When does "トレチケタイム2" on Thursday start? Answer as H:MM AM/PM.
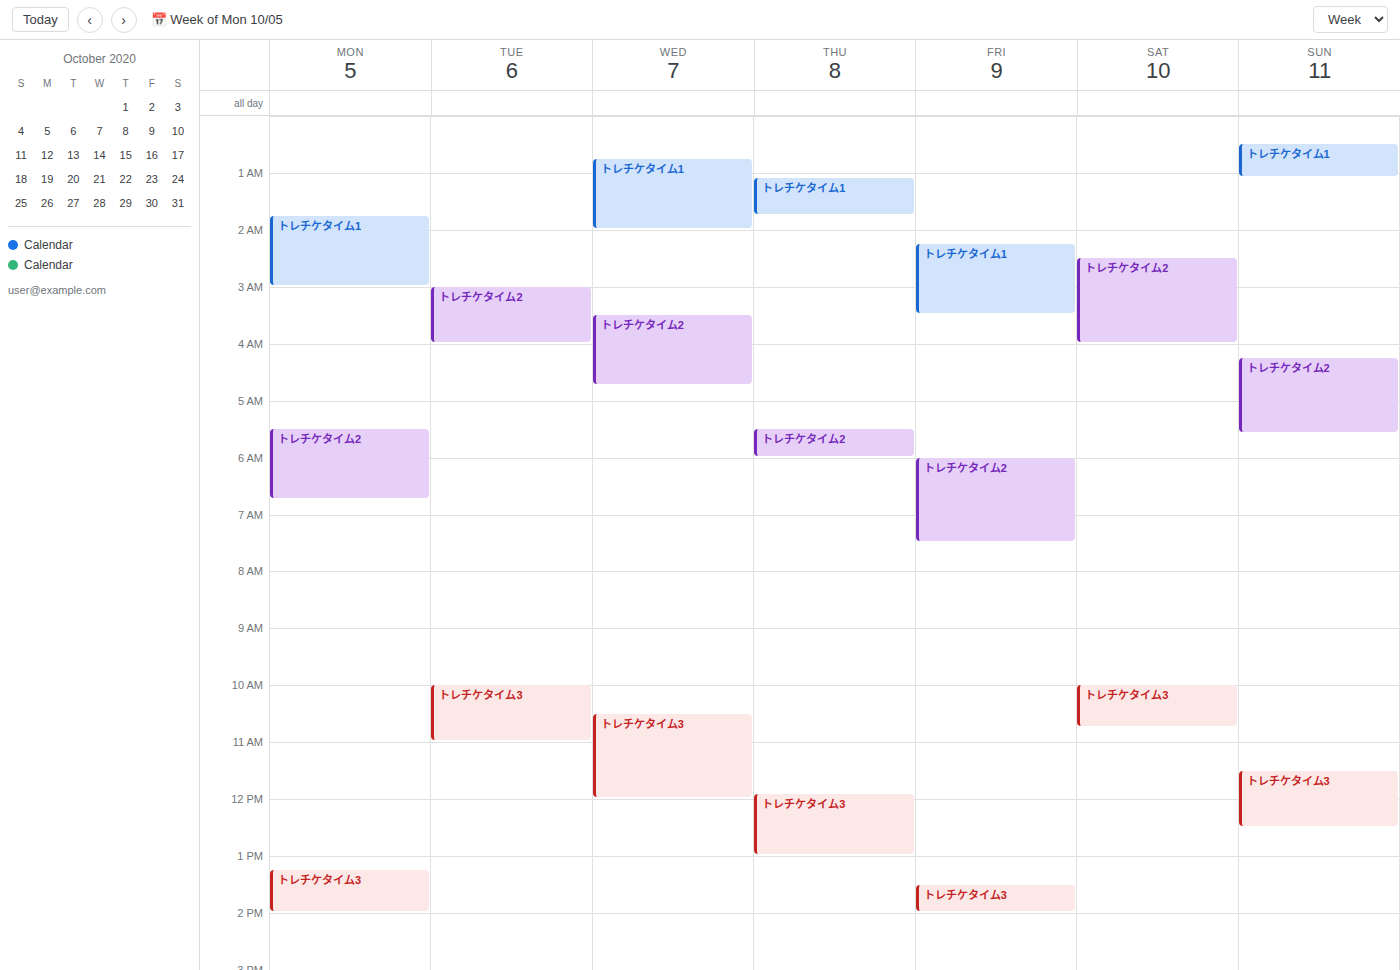
5:30 AM